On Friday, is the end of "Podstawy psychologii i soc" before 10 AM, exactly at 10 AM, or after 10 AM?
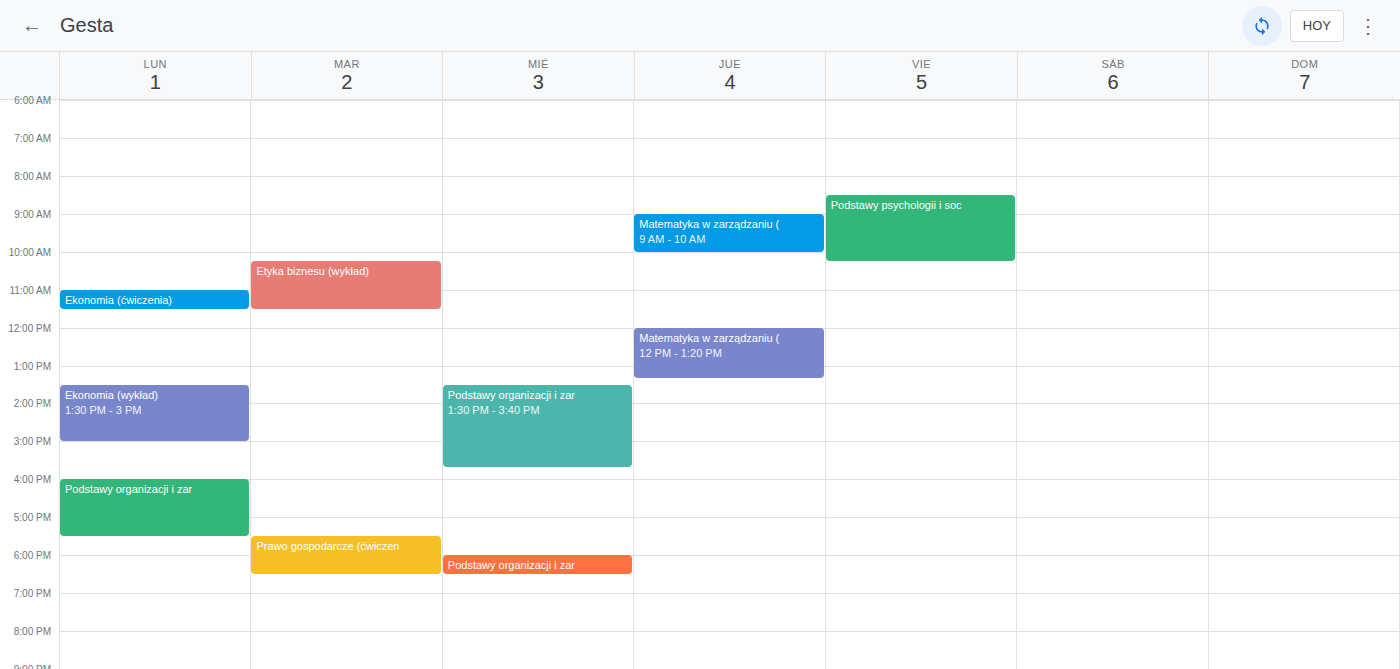
10:15 AM -- after 10 AM, 15 minutes below the 10 AM line.